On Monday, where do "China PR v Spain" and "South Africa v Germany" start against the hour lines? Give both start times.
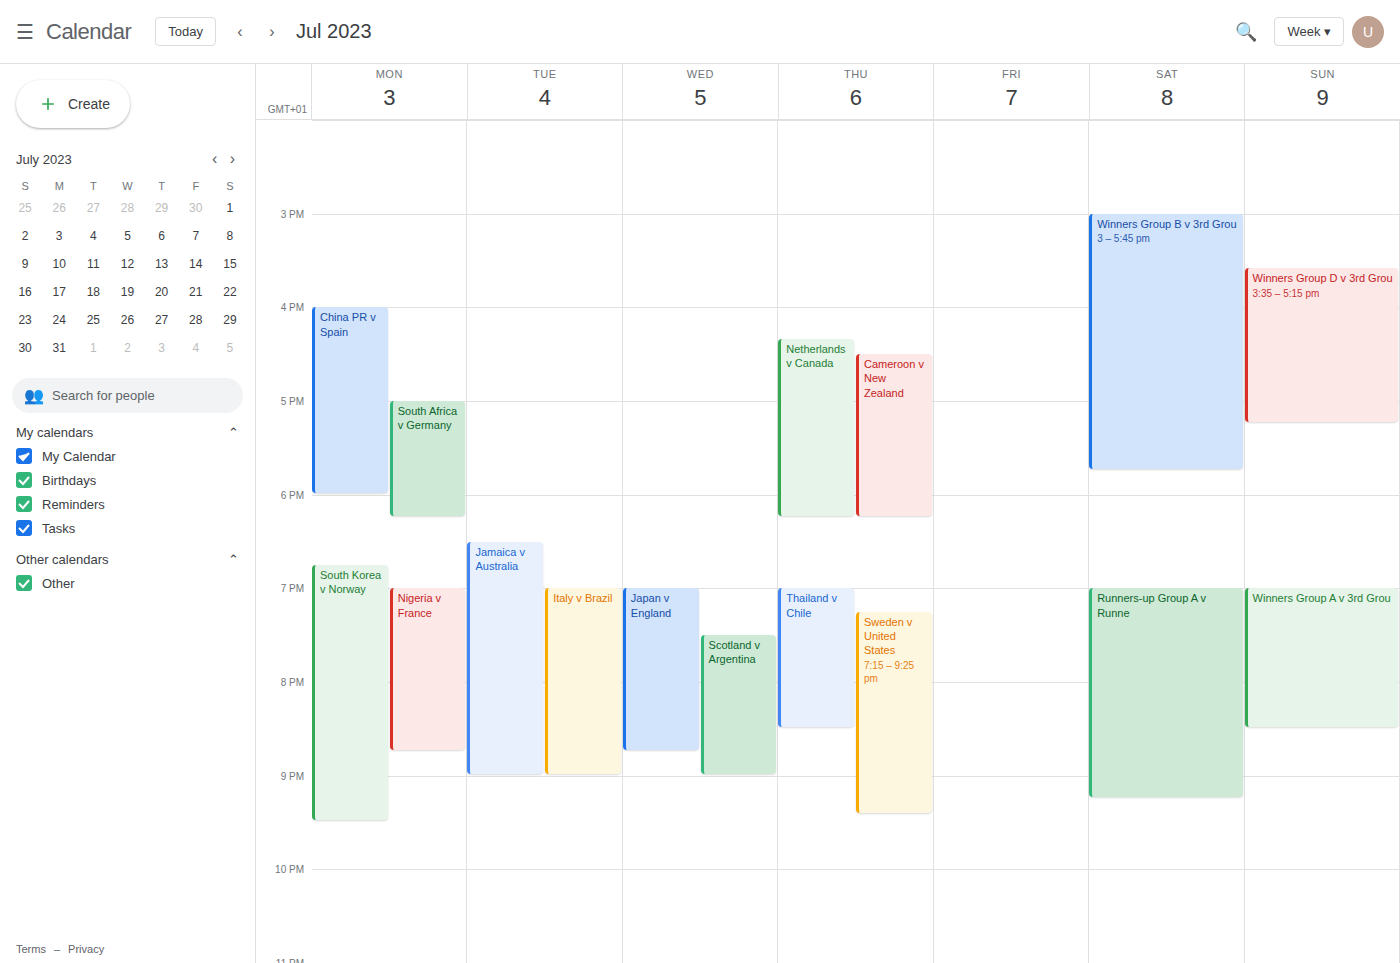
"China PR v Spain": 16:00, exactly on the 16:00 line. "South Africa v Germany": 17:00, exactly on the 17:00 line.